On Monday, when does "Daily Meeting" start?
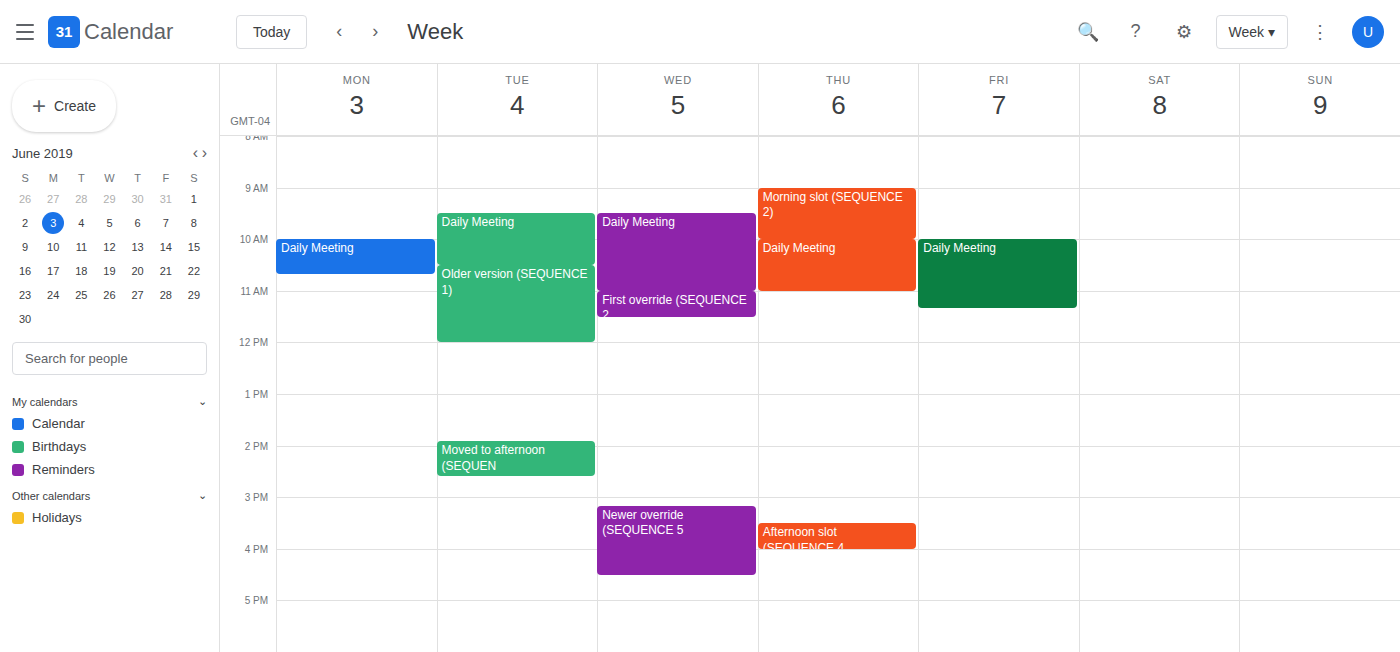
10:00 AM